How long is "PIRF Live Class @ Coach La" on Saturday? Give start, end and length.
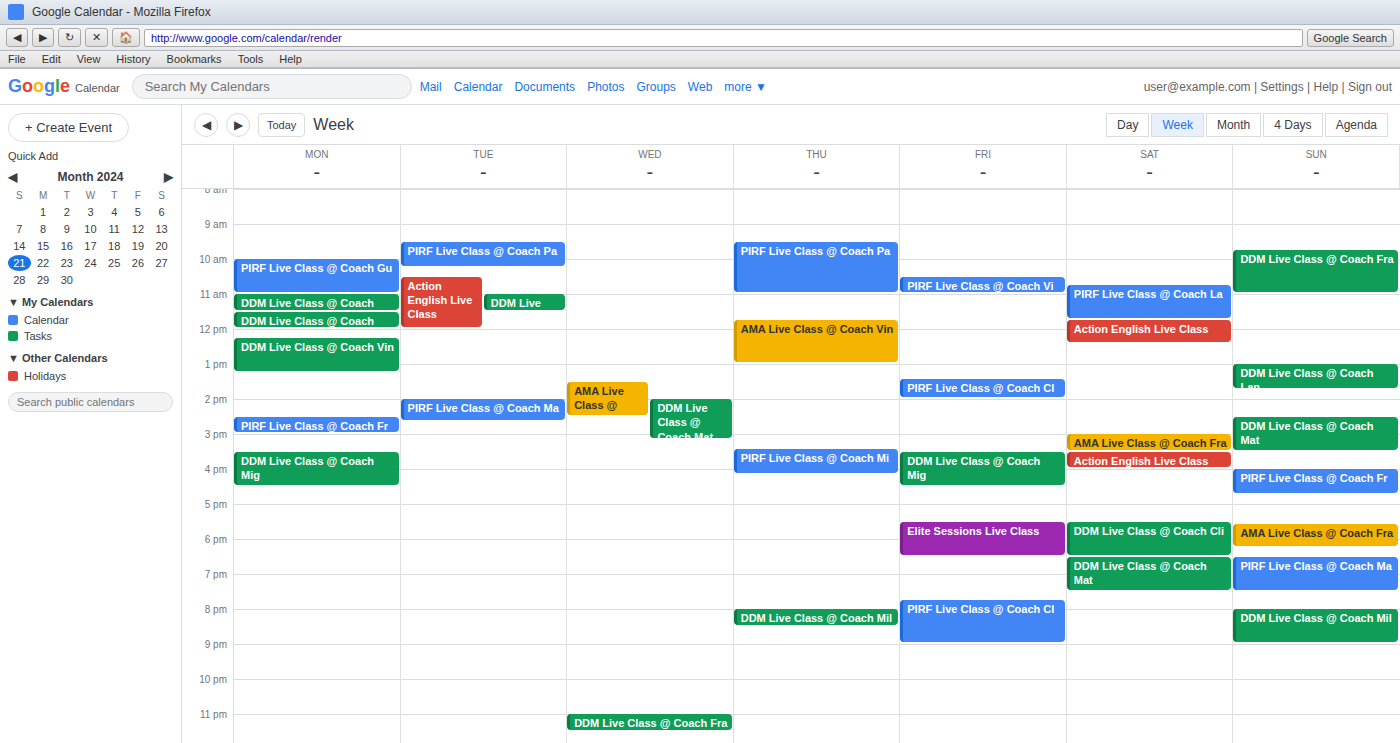
10:45 AM to 11:45 AM, 1 hour